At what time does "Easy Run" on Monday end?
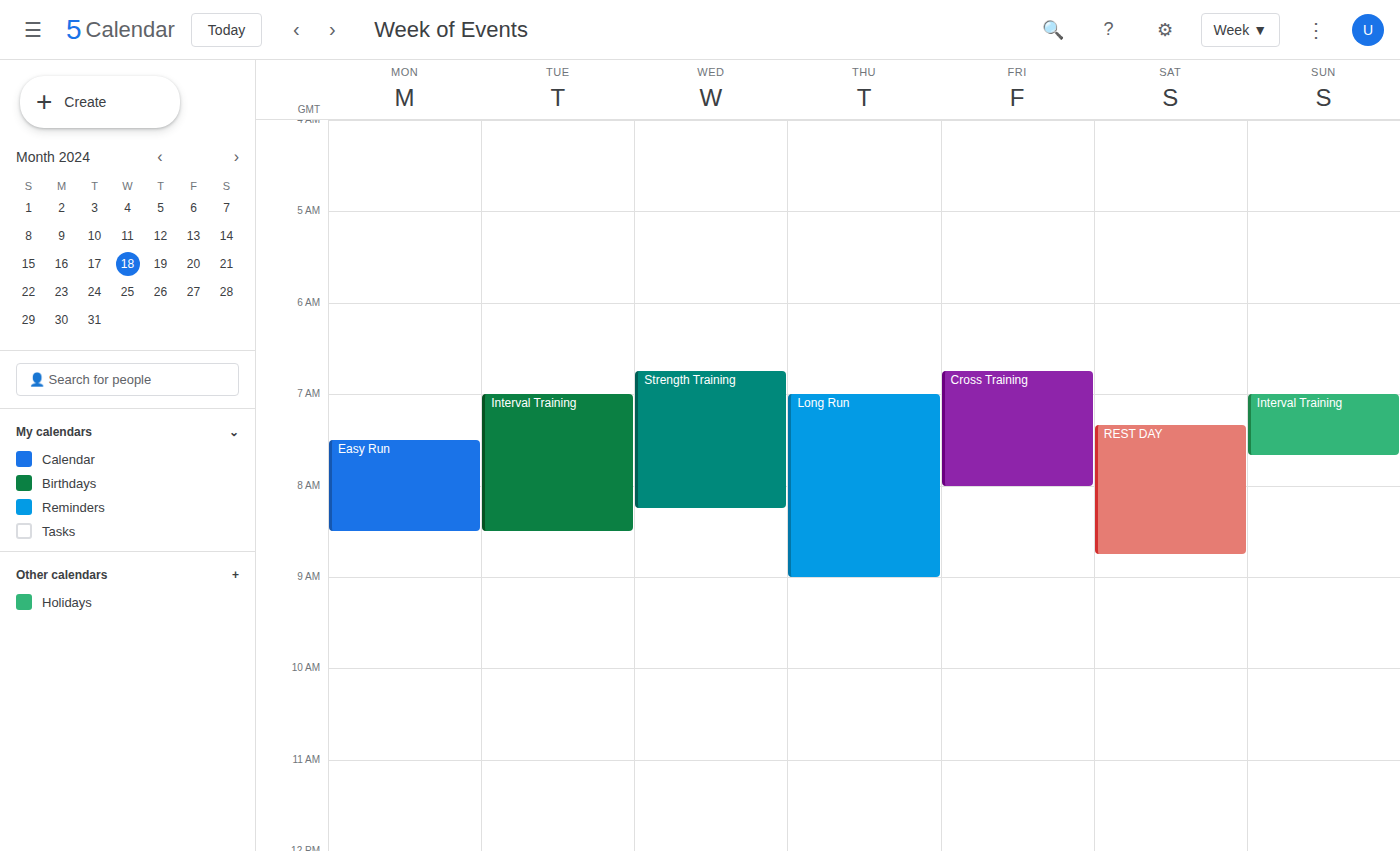
8:30 AM